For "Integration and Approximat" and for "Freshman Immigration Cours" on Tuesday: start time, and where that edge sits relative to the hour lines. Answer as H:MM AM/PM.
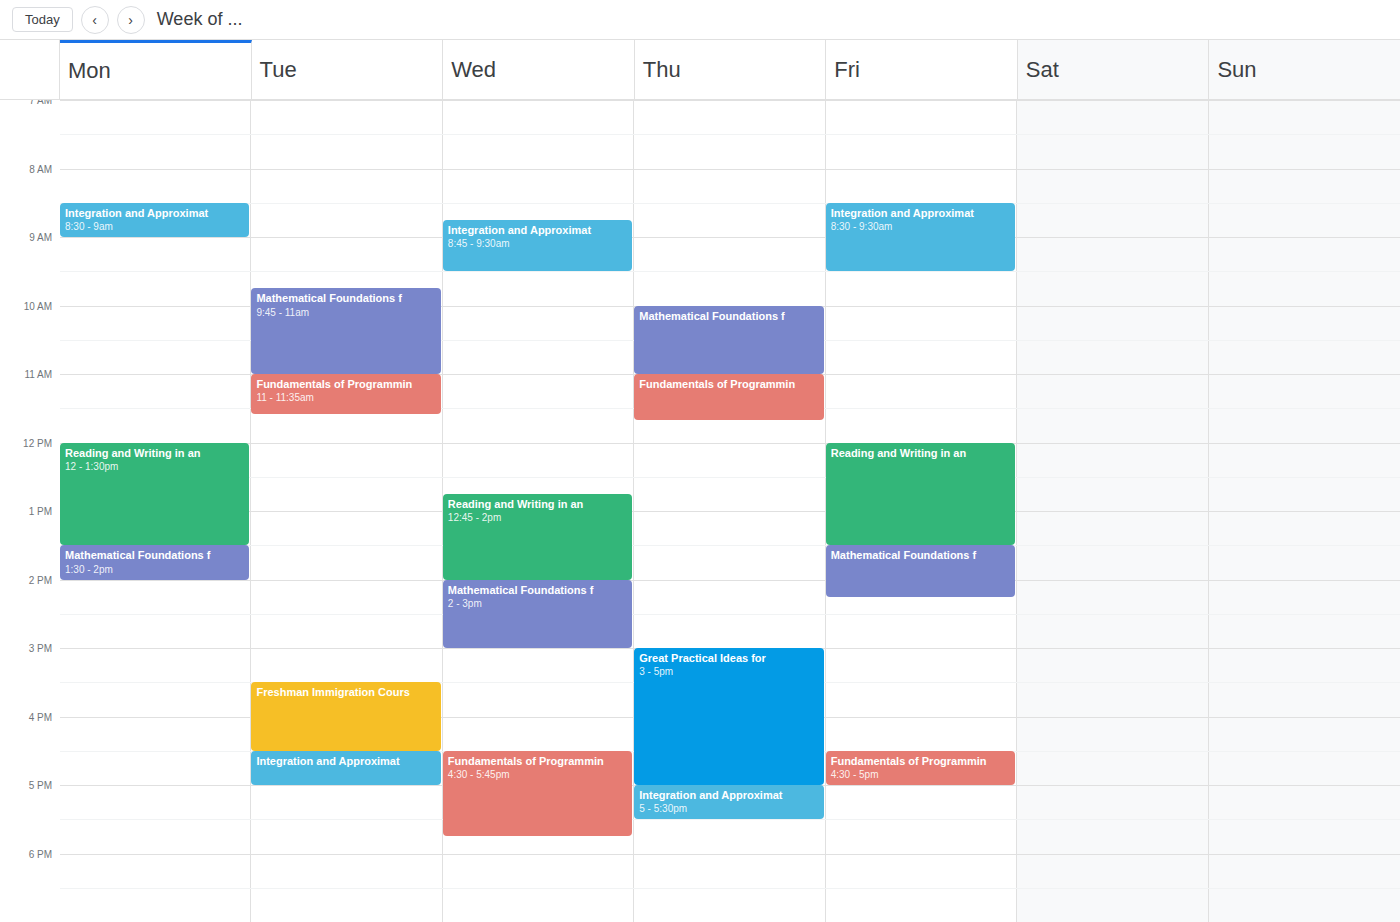
"Integration and Approximat": 4:30 PM, halfway between the 4 PM and 5 PM lines. "Freshman Immigration Cours": 3:30 PM, halfway between the 3 PM and 4 PM lines.